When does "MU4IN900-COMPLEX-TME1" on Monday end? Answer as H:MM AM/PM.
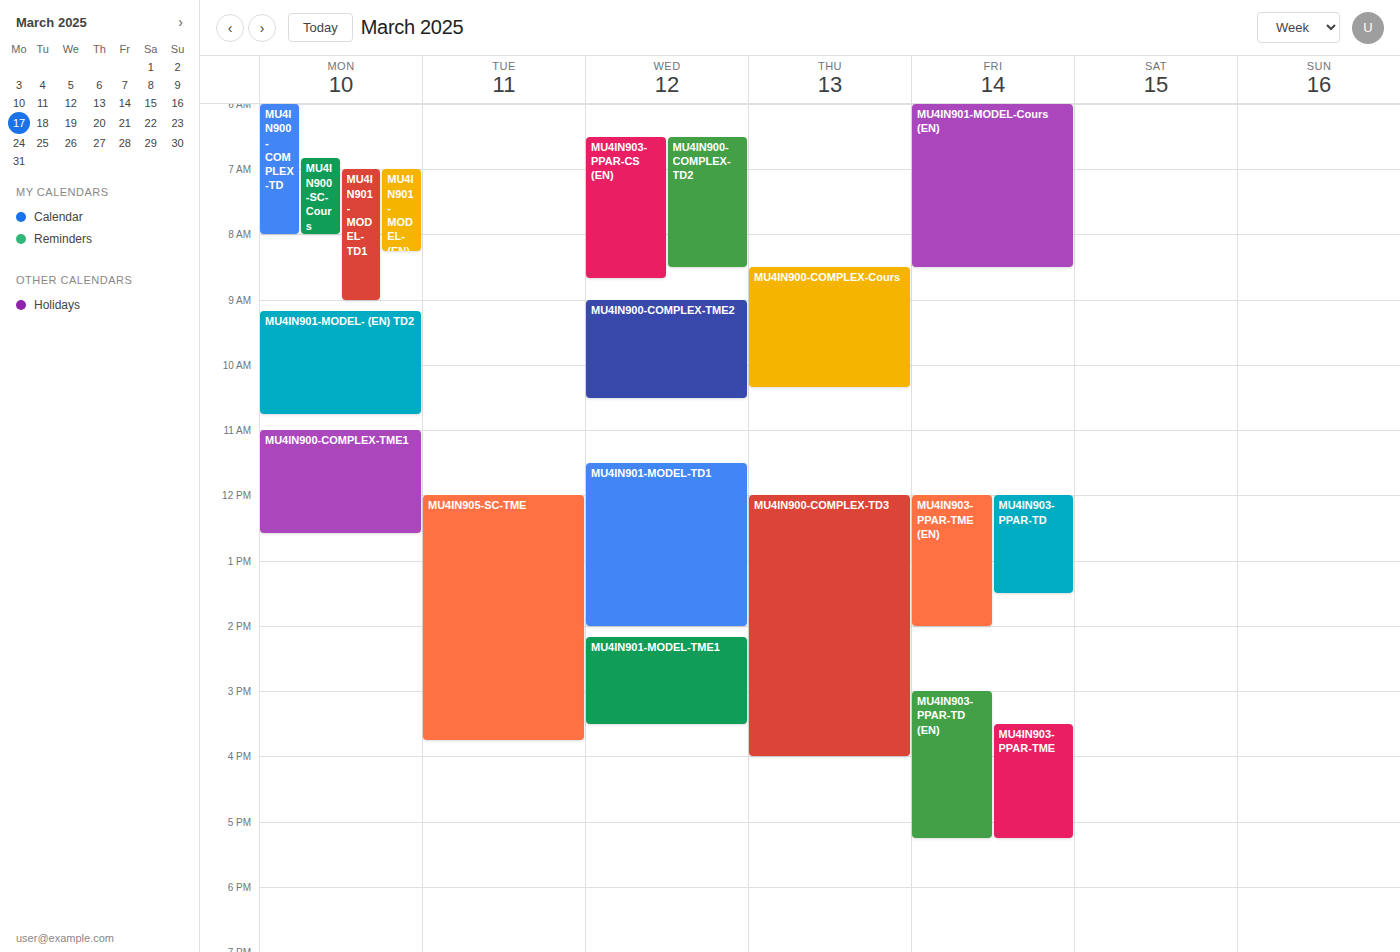
12:35 PM